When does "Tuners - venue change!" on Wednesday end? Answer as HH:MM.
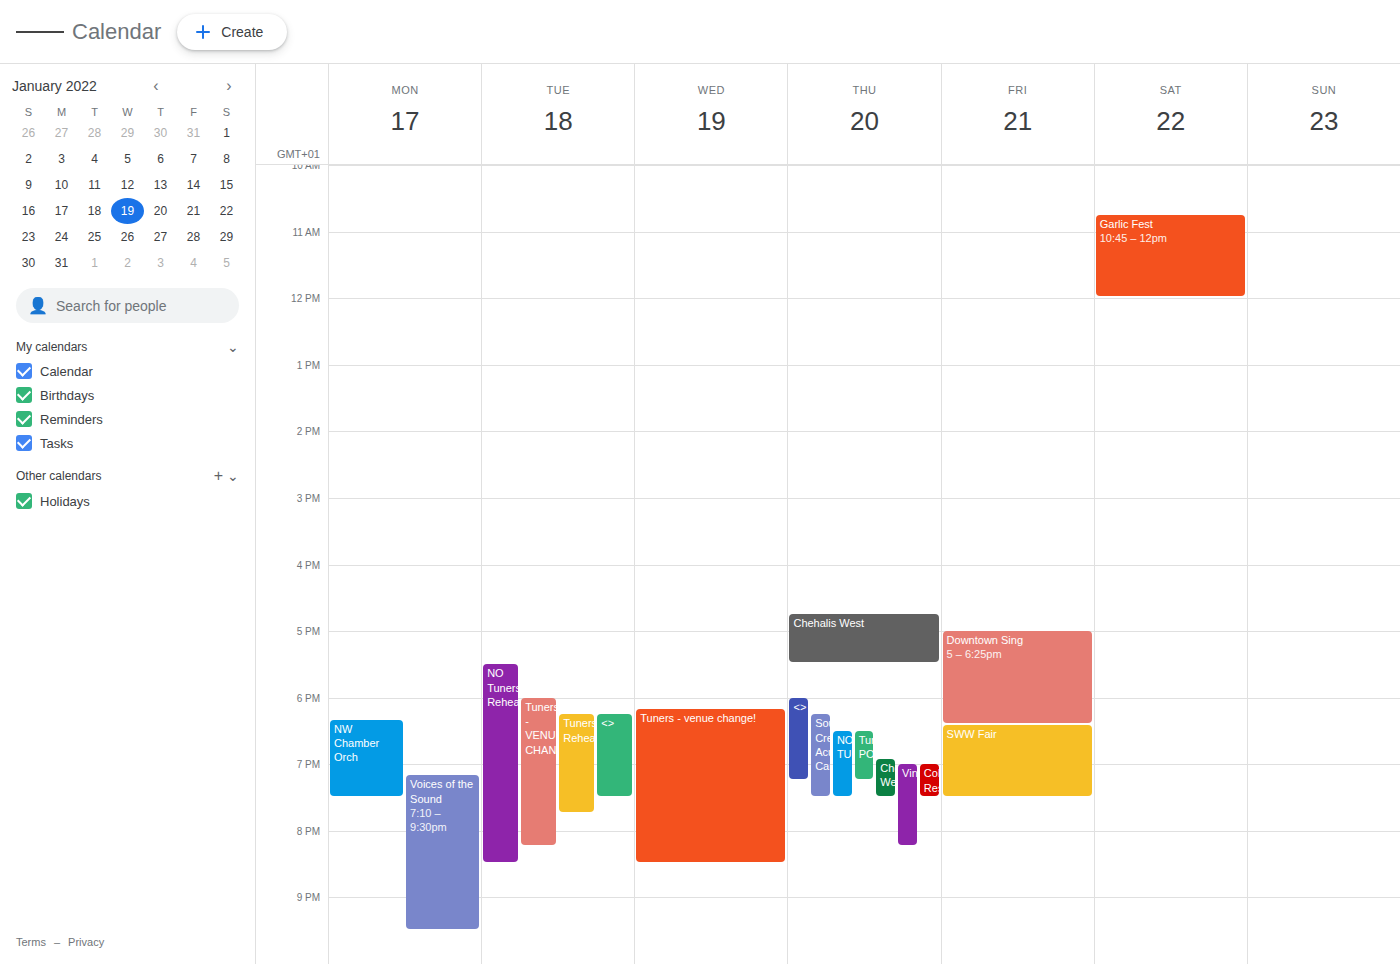
20:30